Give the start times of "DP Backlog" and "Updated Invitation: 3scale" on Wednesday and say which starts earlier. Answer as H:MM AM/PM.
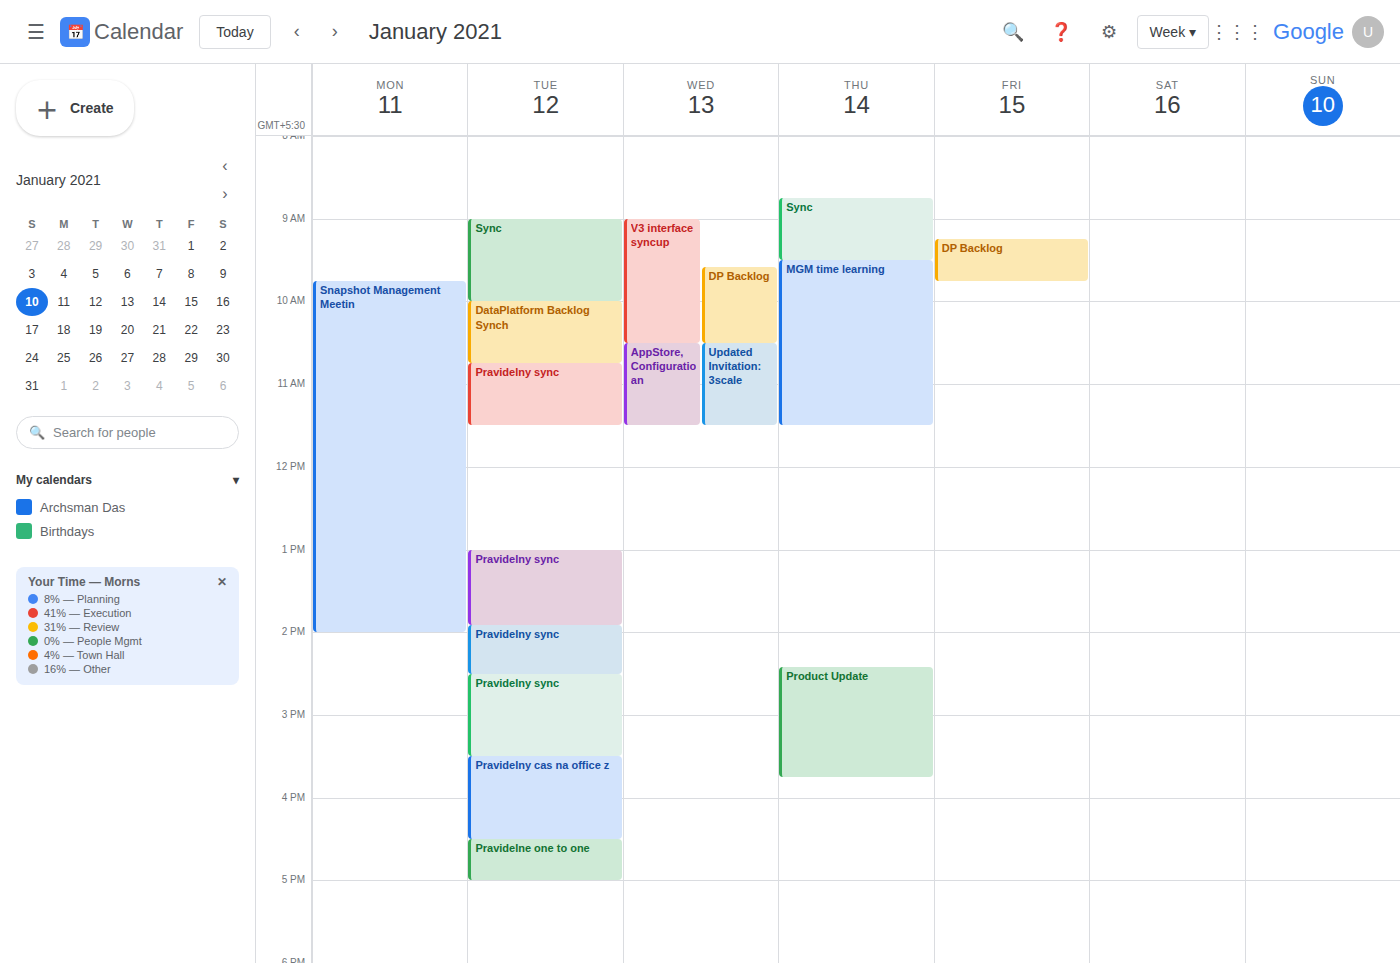
"DP Backlog" 9:35 AM; "Updated Invitation: 3scale" 10:30 AM.